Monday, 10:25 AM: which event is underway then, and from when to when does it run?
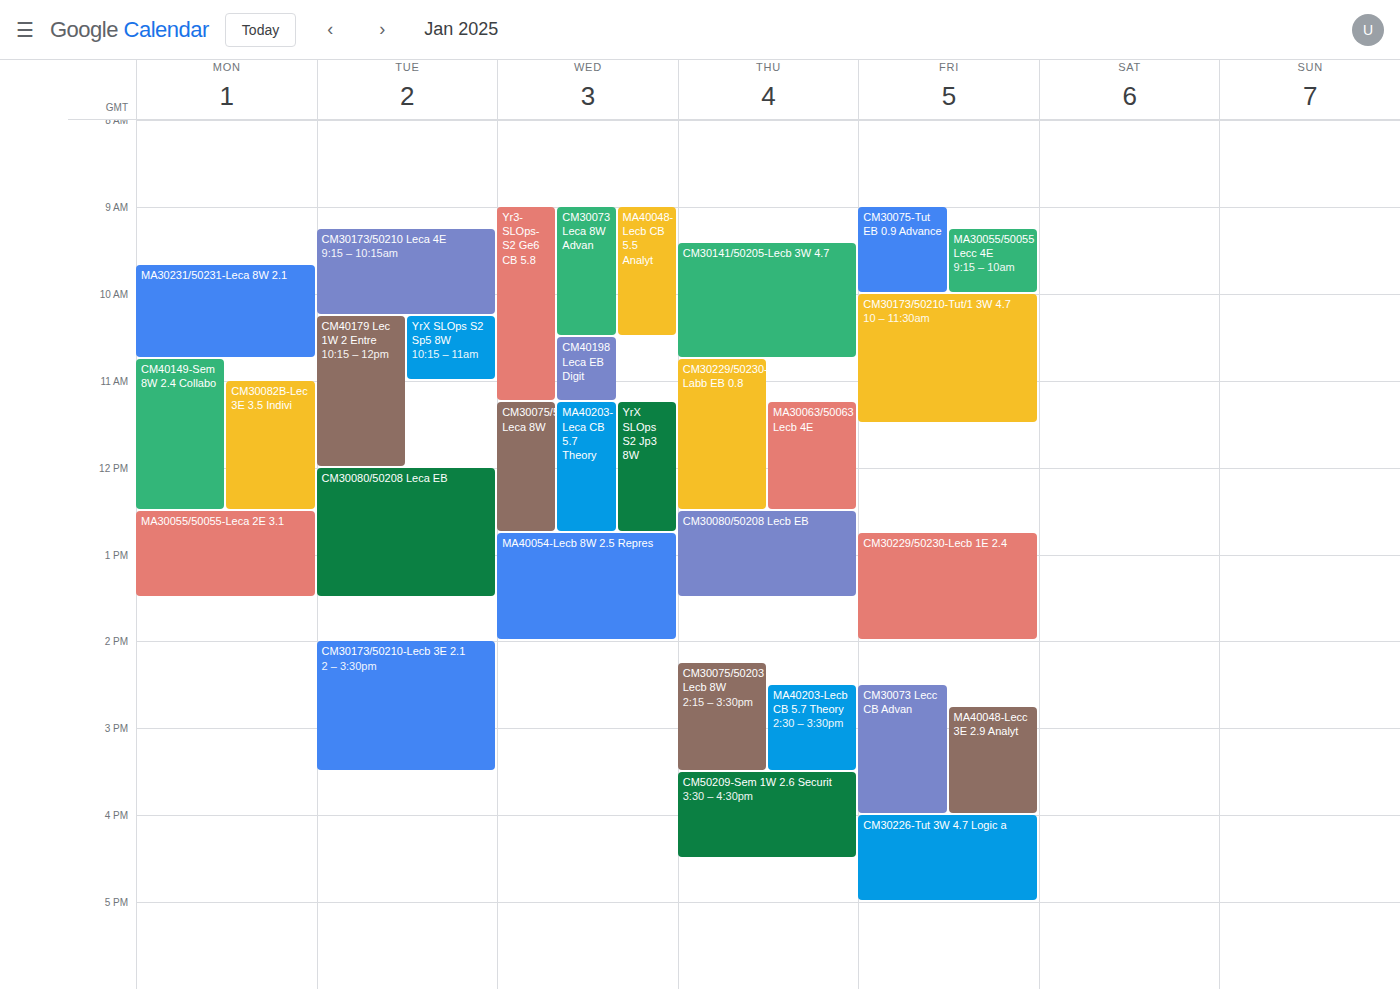
"MA30231/50231-Leca 8W 2.1", 9:40 AM to 10:45 AM